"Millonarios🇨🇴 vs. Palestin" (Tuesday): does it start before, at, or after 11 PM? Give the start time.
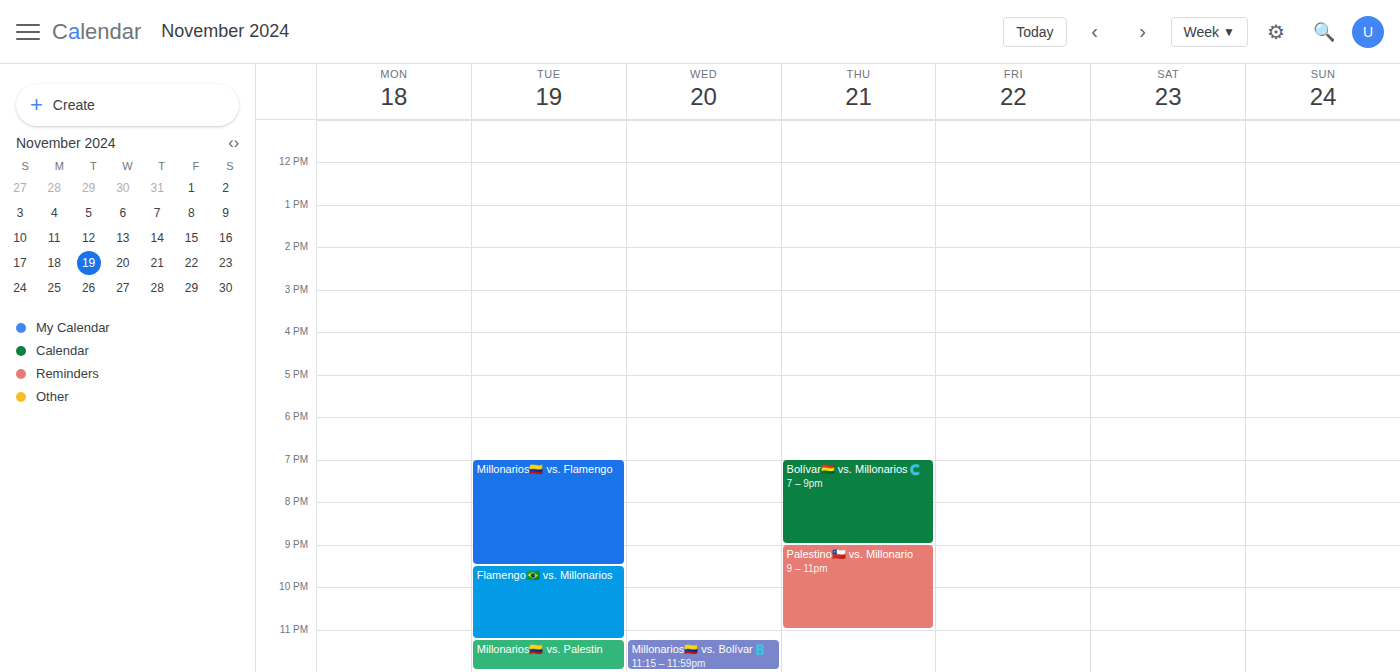
11:15 PM -- after 11 PM, 15 minutes below the 11 PM line.